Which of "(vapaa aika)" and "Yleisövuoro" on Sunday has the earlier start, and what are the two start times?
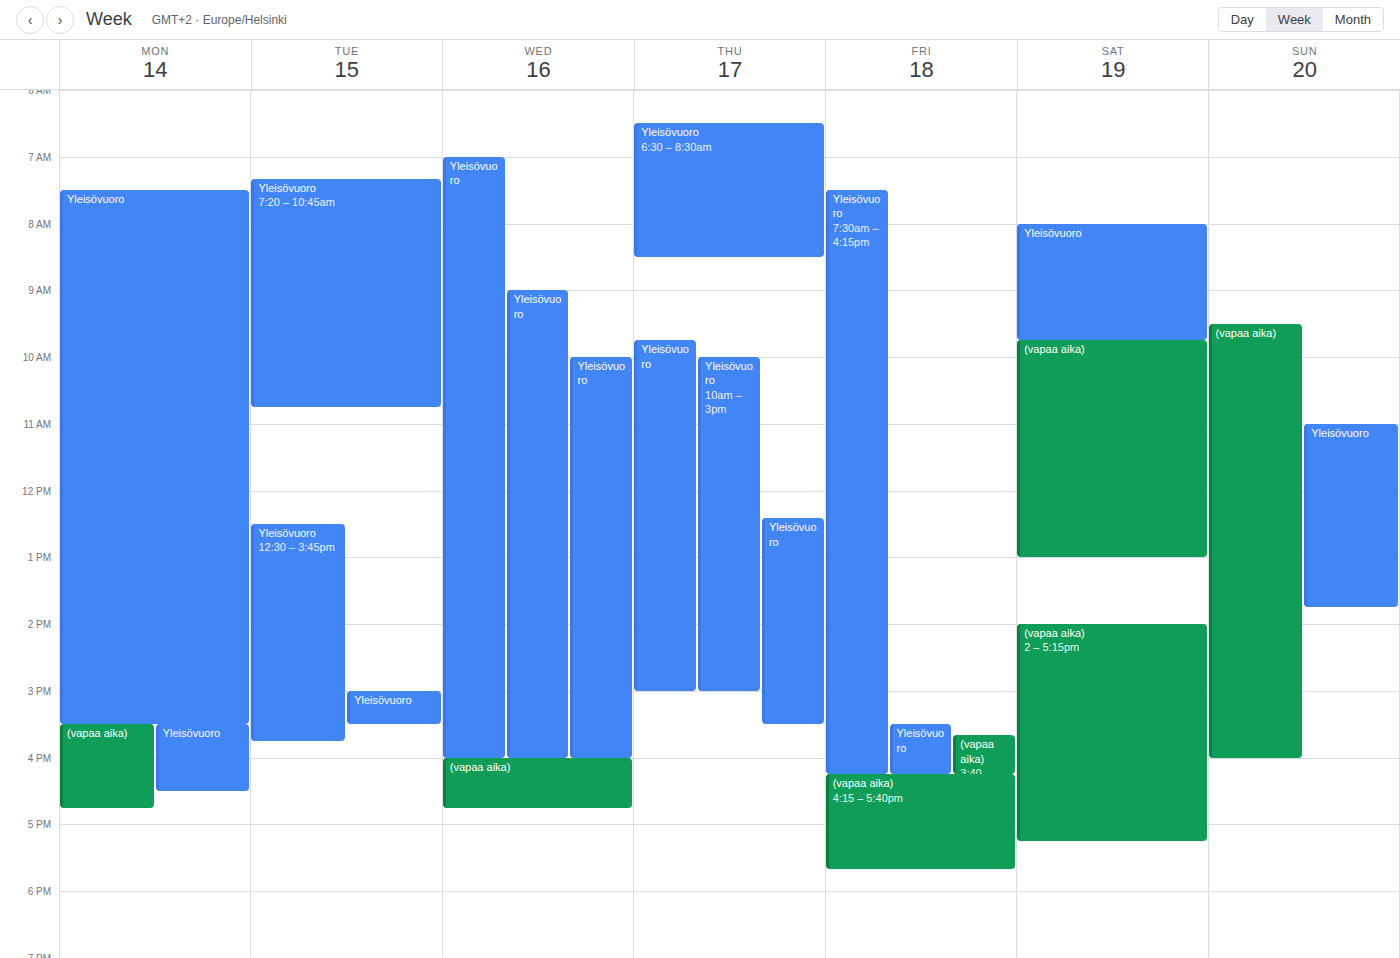
"(vapaa aika)" 9:30 AM; "Yleisövuoro" 11:00 AM.